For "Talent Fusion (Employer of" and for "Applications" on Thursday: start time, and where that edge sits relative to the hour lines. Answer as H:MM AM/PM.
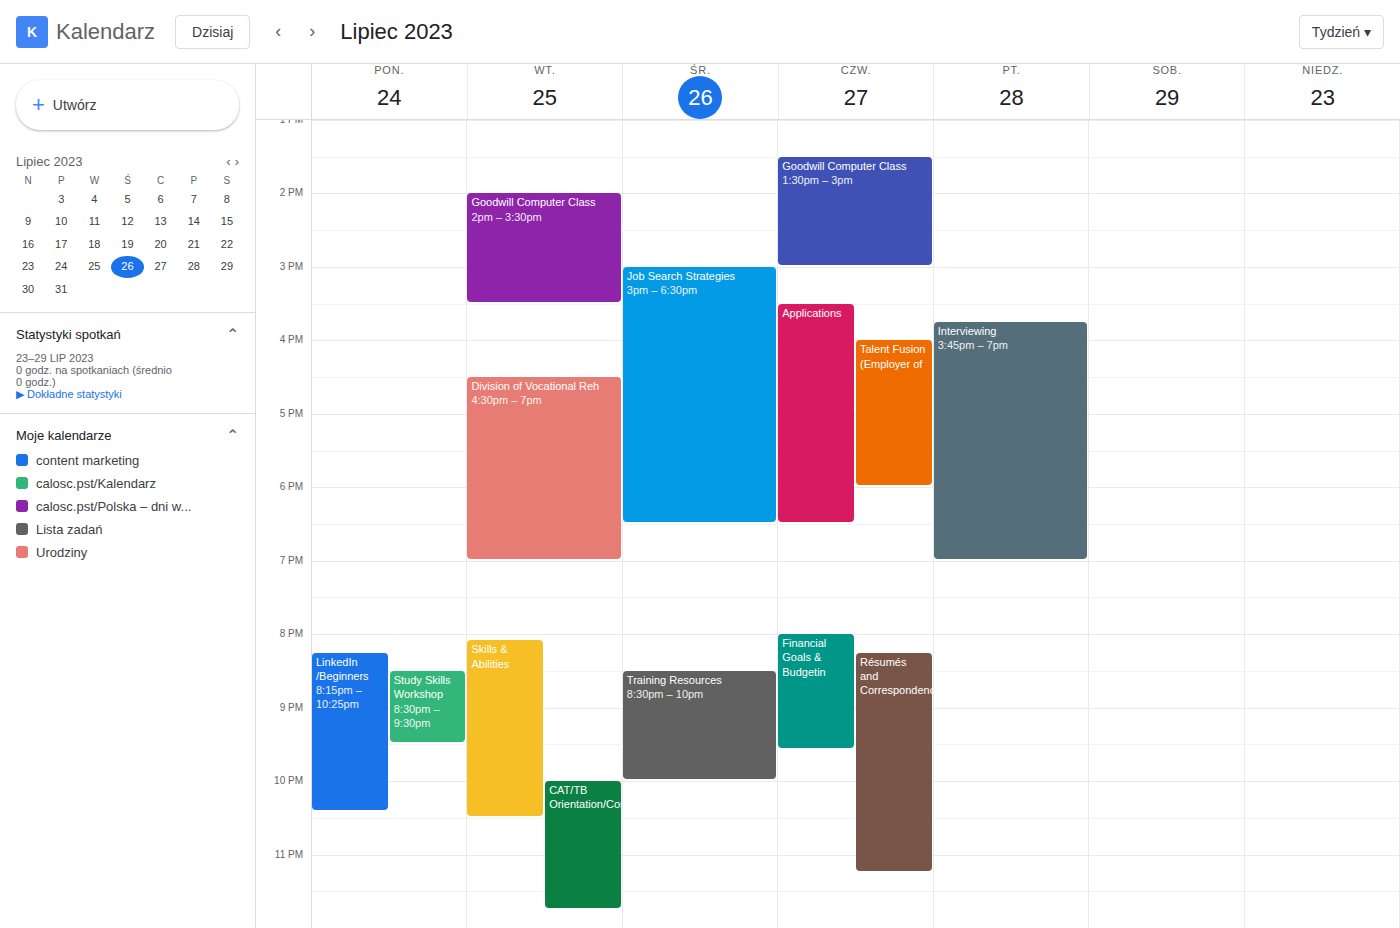
"Talent Fusion (Employer of": 4:00 PM, exactly on the 4 PM line. "Applications": 3:30 PM, halfway between the 3 PM and 4 PM lines.